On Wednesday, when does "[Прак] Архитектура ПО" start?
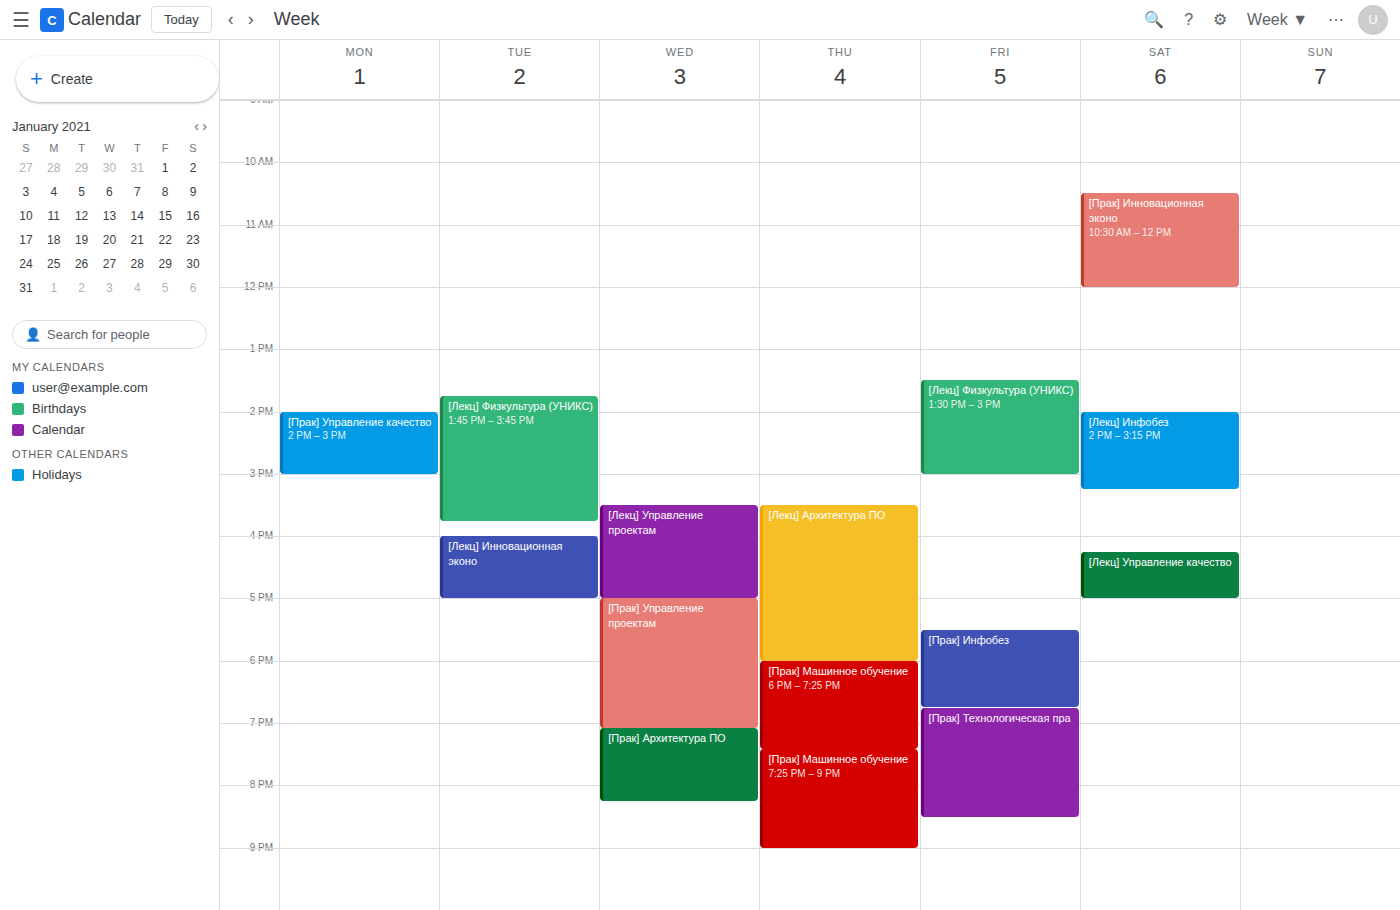
7:05 PM